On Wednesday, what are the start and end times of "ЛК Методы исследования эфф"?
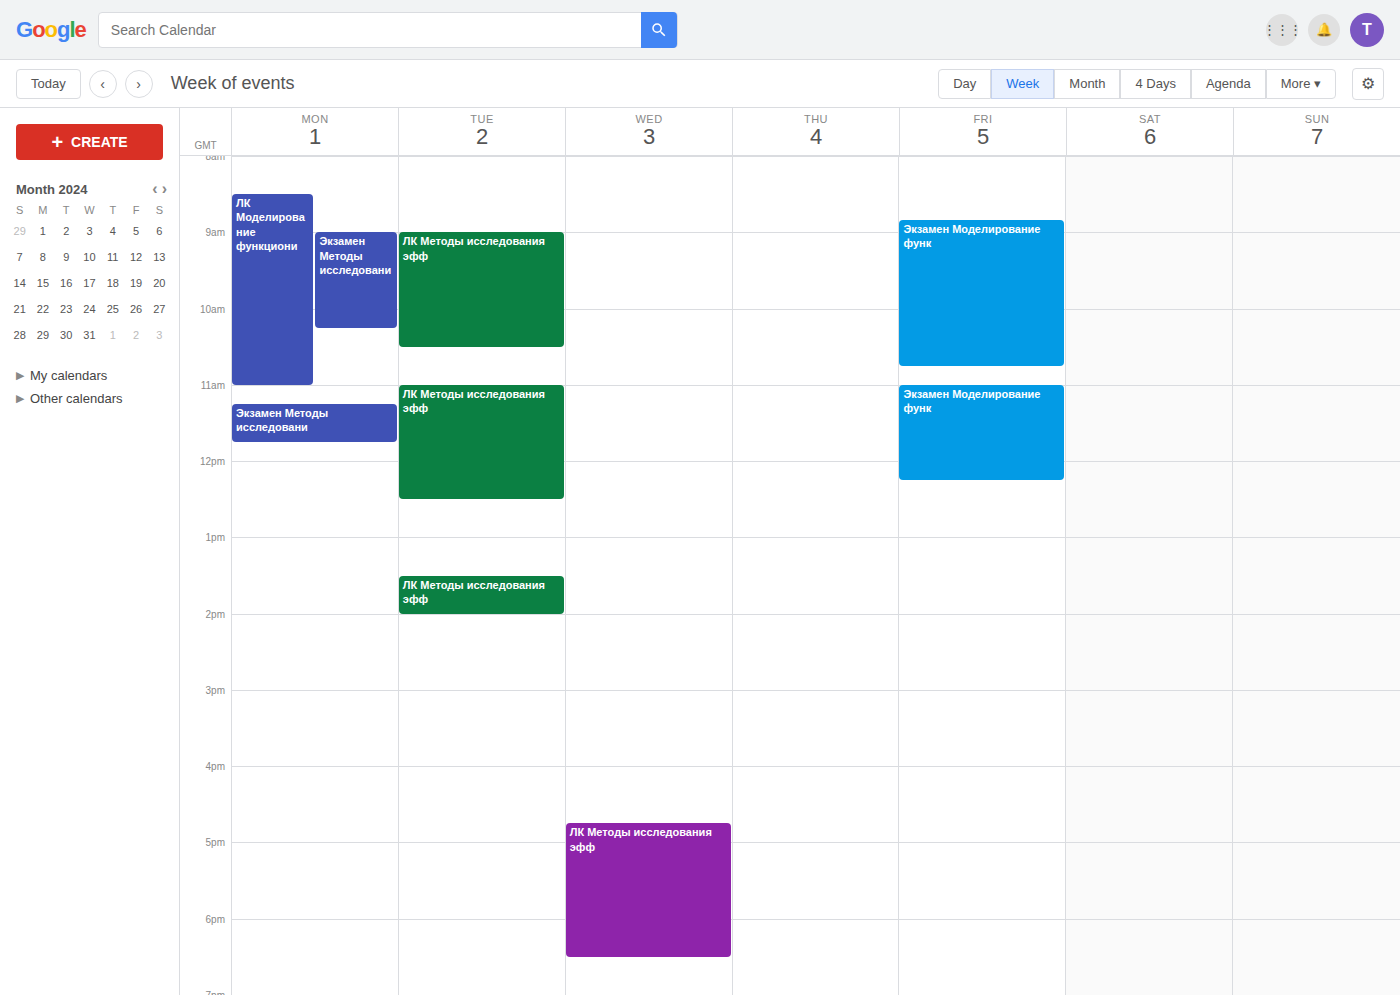
4:45 PM to 6:30 PM